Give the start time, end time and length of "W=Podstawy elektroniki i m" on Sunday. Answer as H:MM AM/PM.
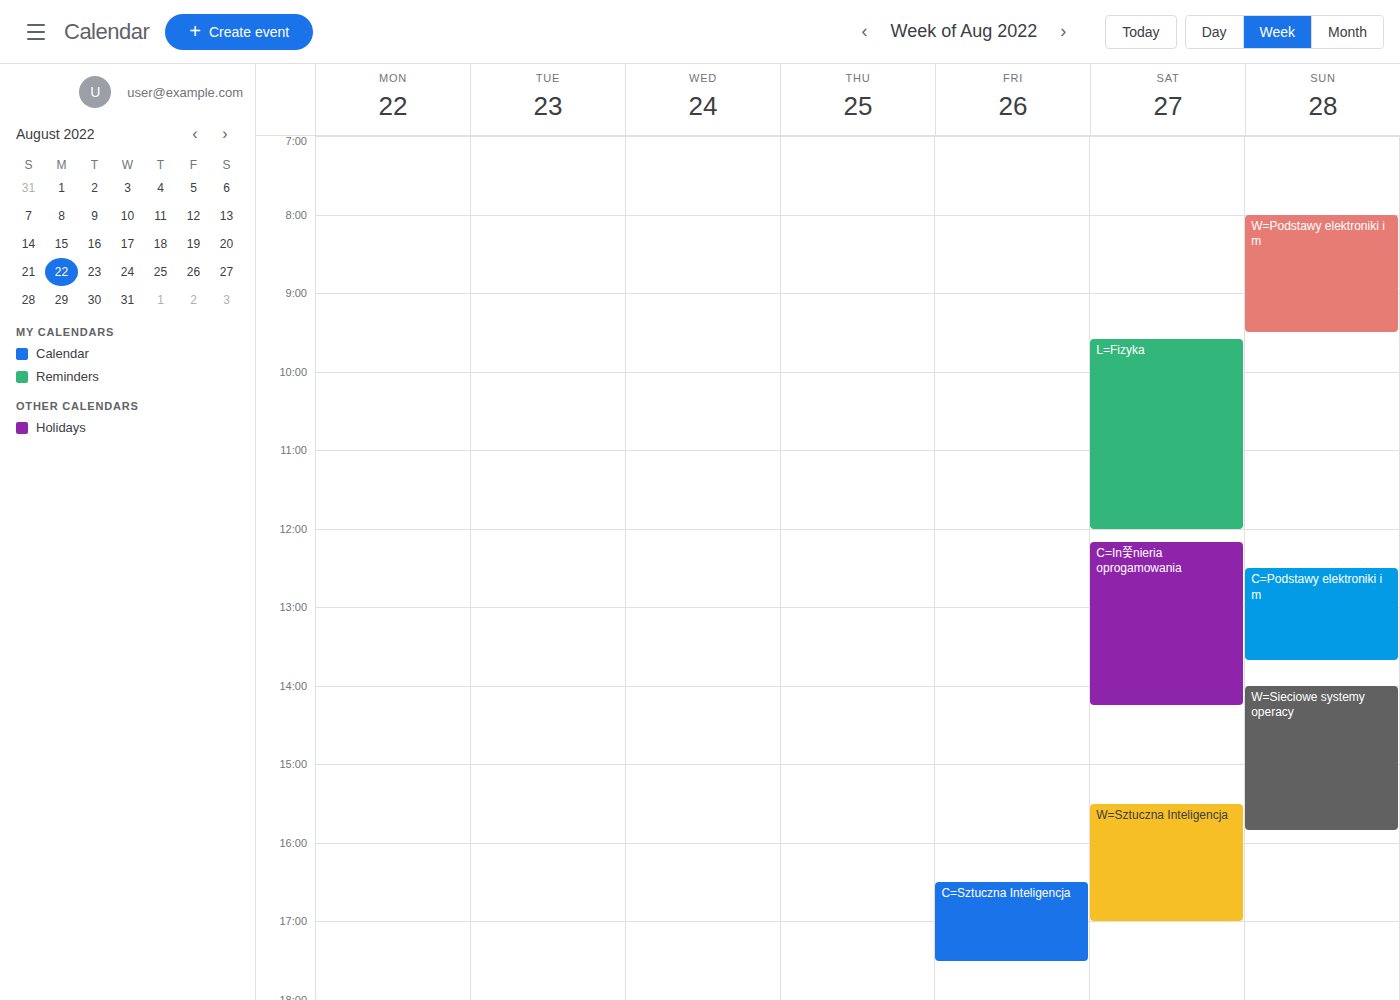
8:00 AM to 9:30 AM, 1 hour 30 minutes